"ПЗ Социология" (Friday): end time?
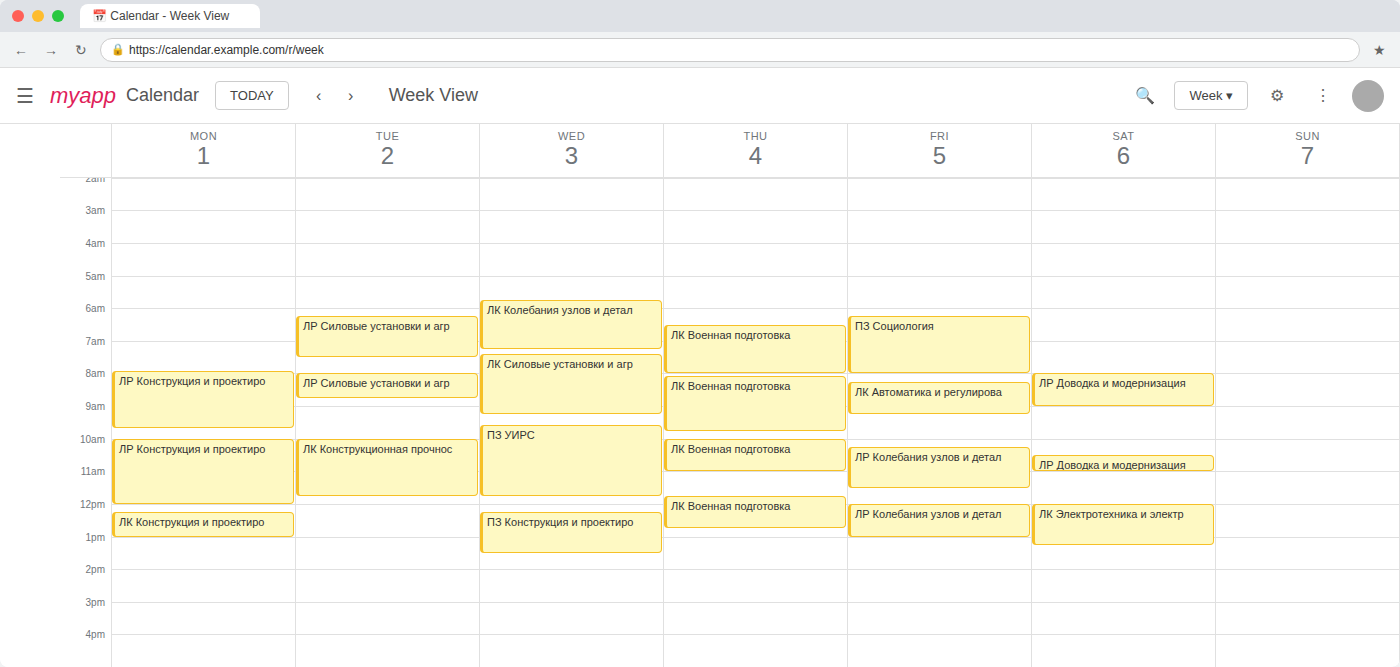
8:00 AM